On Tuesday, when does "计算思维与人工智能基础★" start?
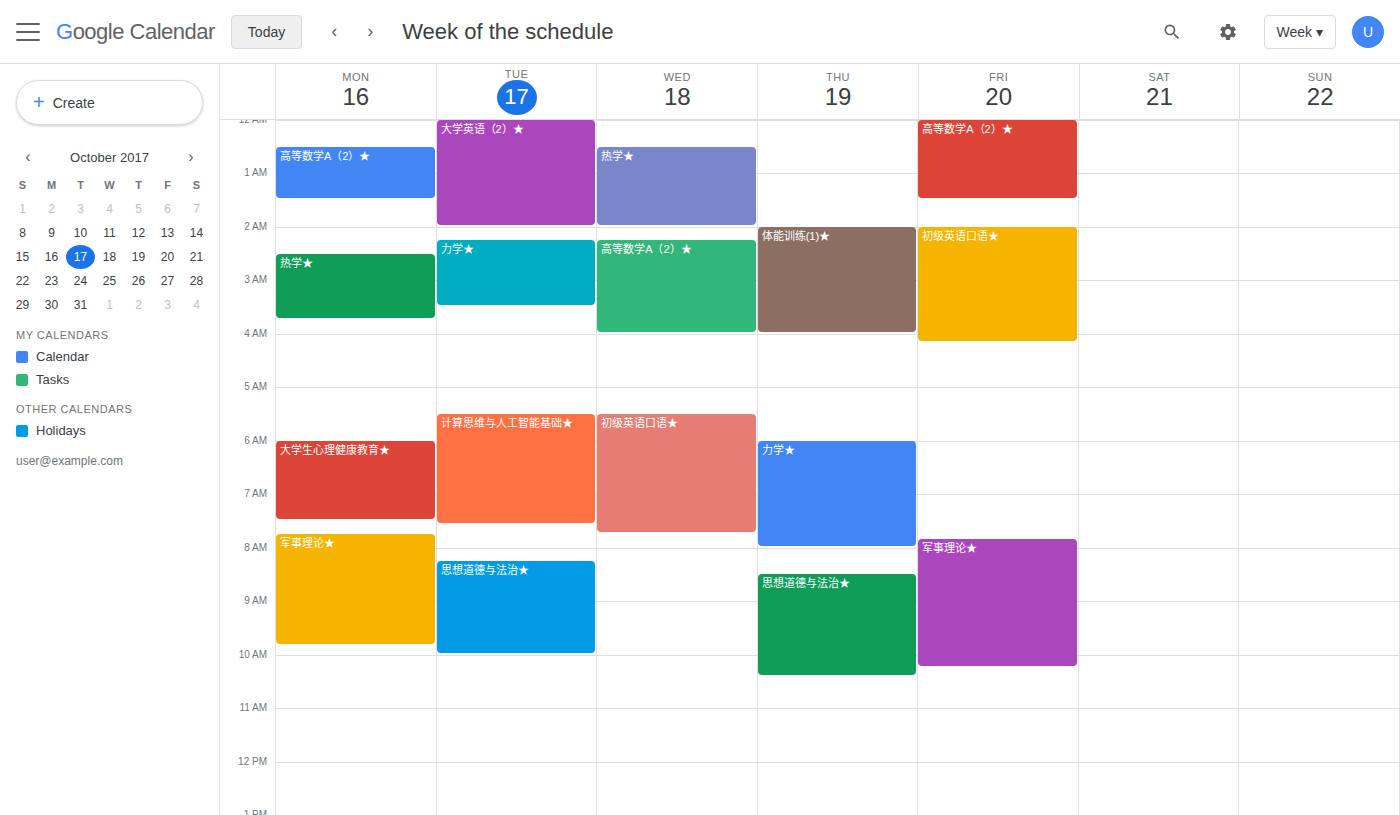
5:30 AM